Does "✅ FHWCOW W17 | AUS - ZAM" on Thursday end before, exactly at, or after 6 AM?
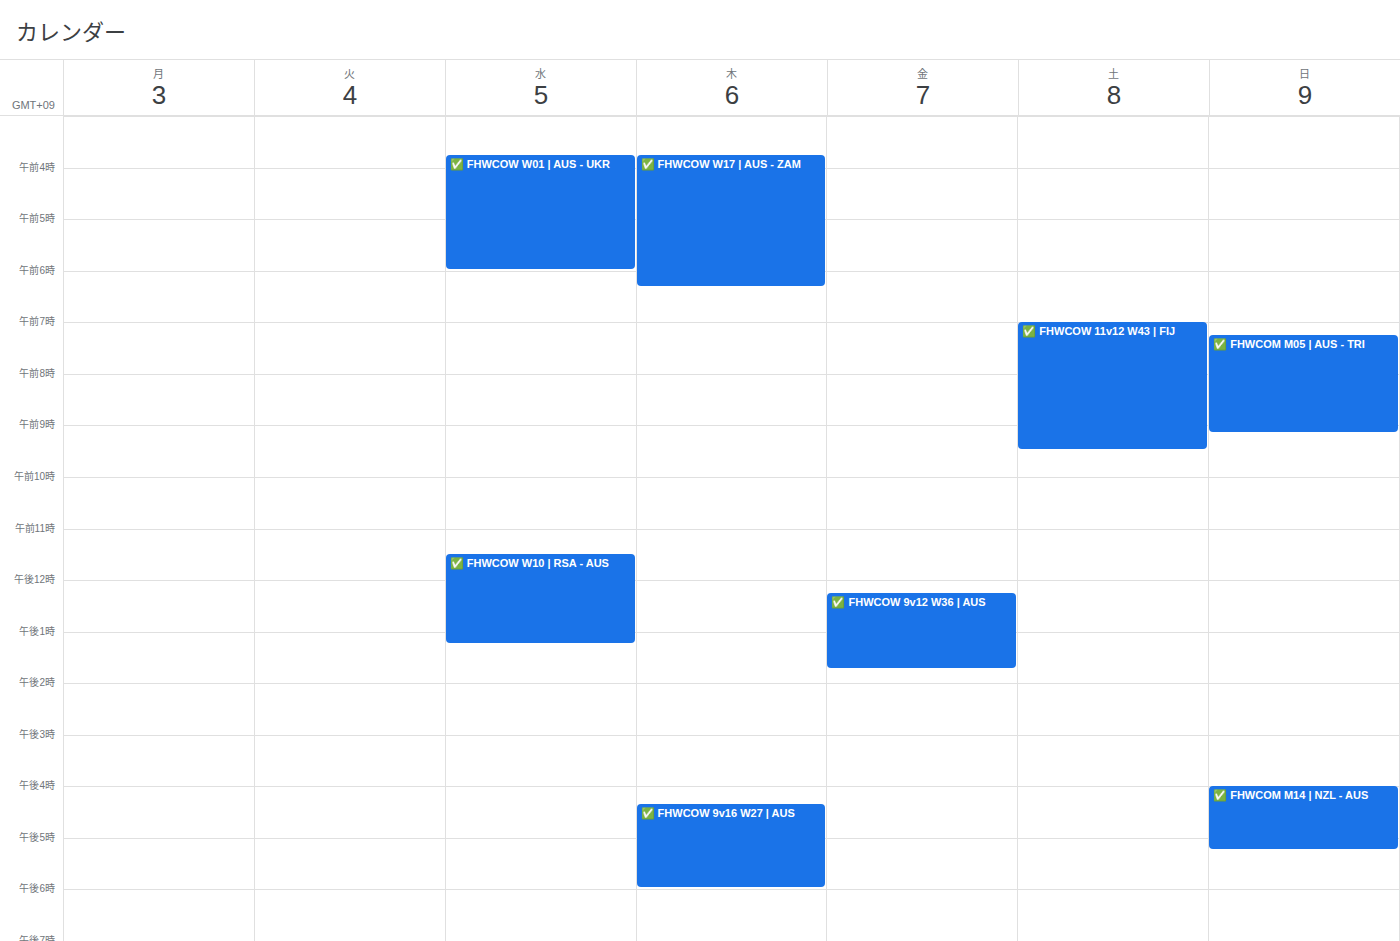
6:20 AM -- after 6 AM, 20 minutes below the 6 AM line.